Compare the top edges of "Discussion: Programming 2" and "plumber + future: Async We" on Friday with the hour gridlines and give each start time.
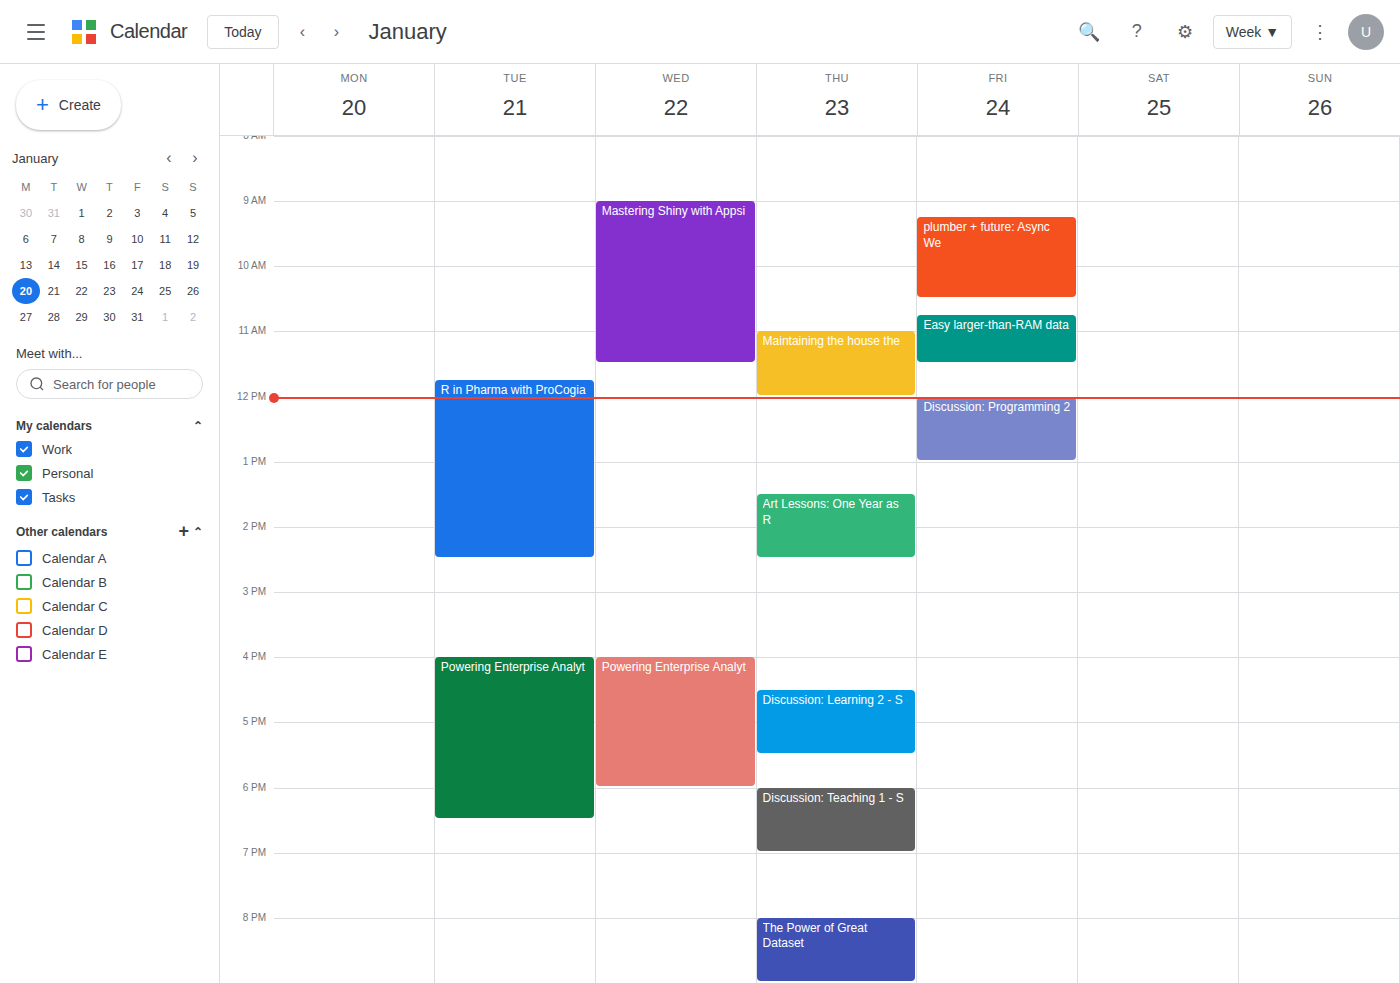
"Discussion: Programming 2": 12:00 PM, exactly on the 12 PM line. "plumber + future: Async We": 9:15 AM, neither: a quarter of the way from the 9 AM line to the 10 AM line.